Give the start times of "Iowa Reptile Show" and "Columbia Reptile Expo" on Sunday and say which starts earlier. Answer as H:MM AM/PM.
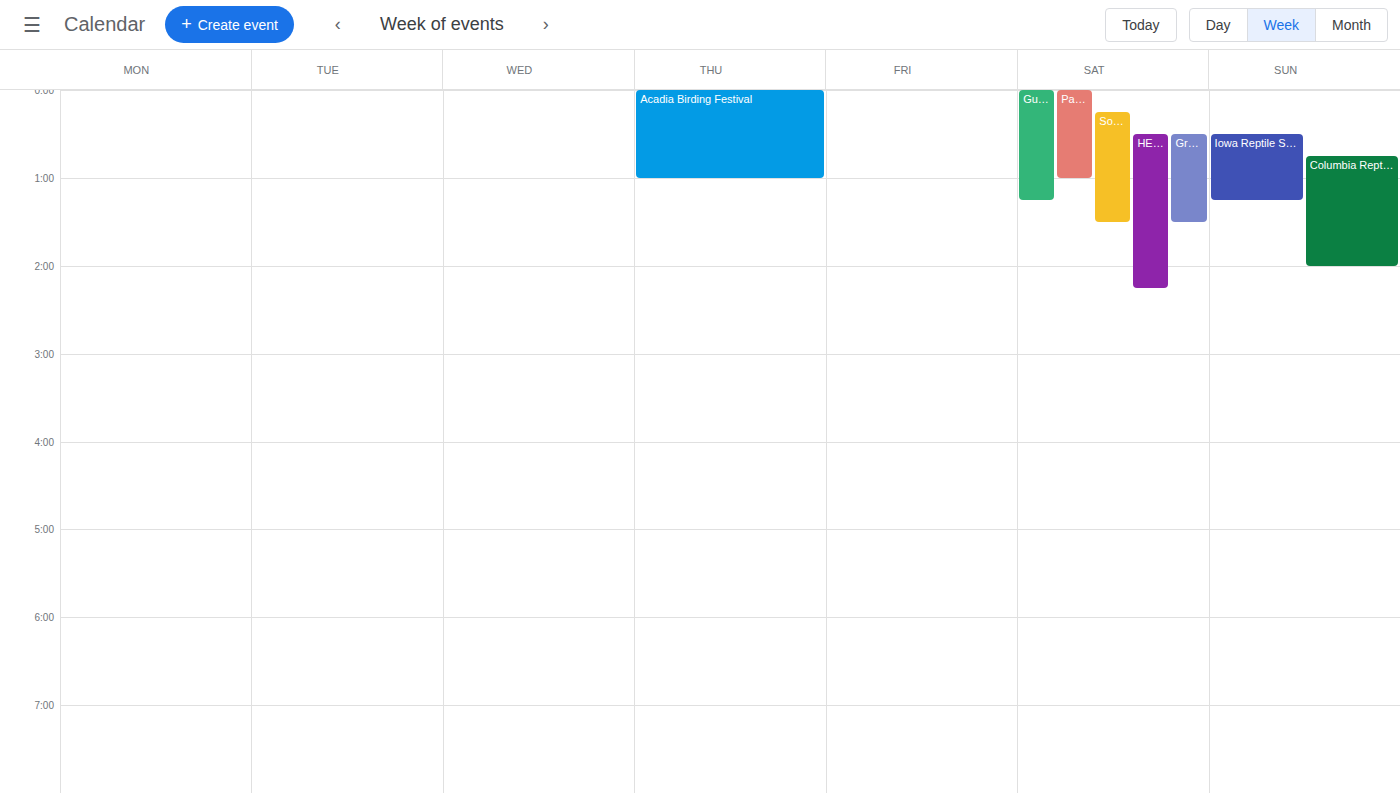
"Iowa Reptile Show" 12:30 AM; "Columbia Reptile Expo" 12:45 AM.